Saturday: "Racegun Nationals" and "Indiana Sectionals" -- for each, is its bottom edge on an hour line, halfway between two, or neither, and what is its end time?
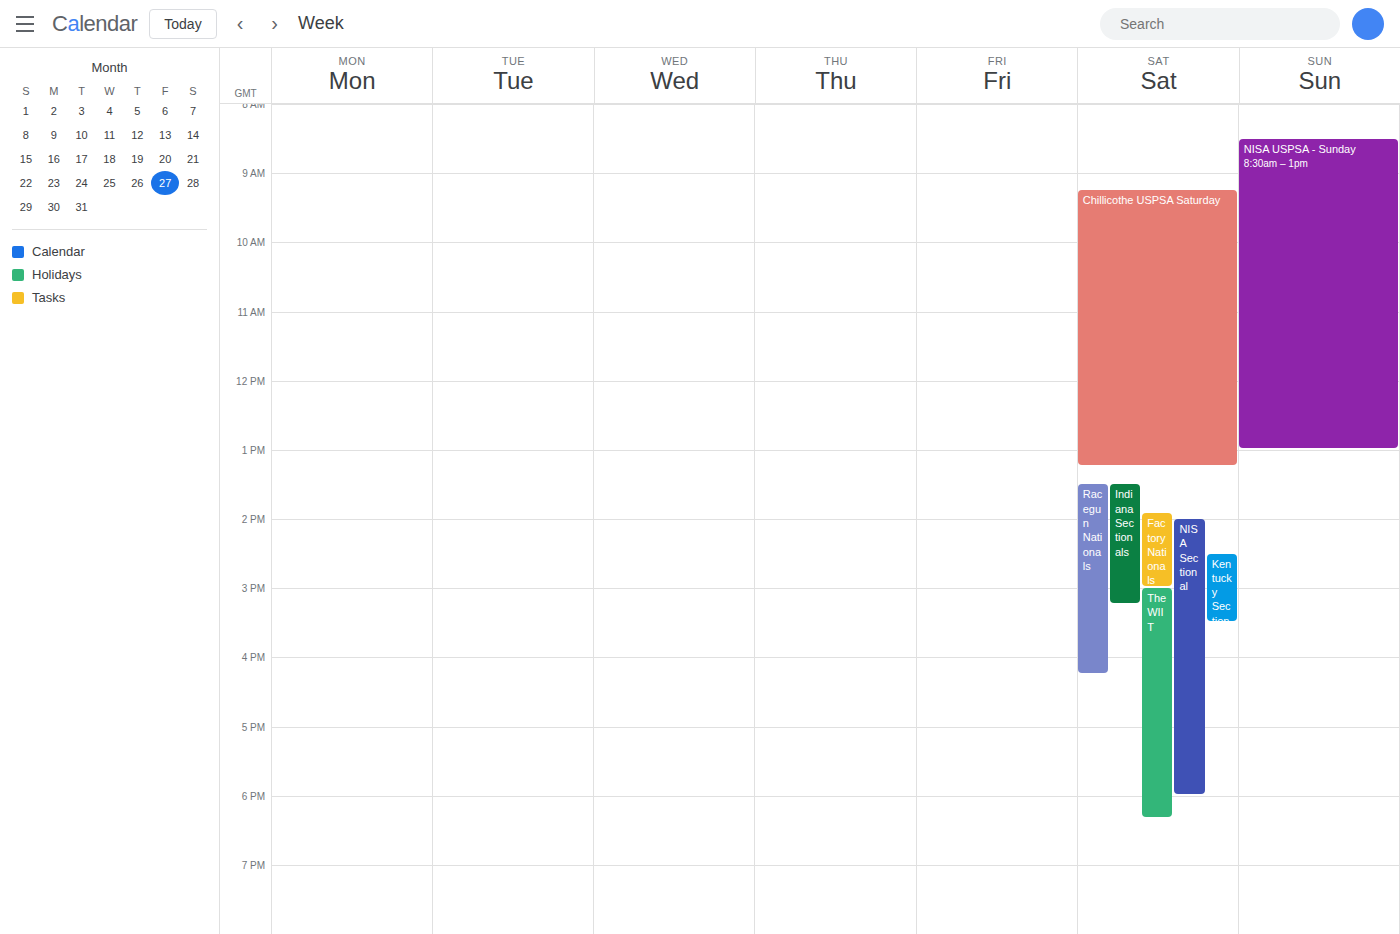
"Racegun Nationals": 4:15 PM, neither: a quarter of the way from the 4 PM line to the 5 PM line. "Indiana Sectionals": 3:15 PM, neither: a quarter of the way from the 3 PM line to the 4 PM line.